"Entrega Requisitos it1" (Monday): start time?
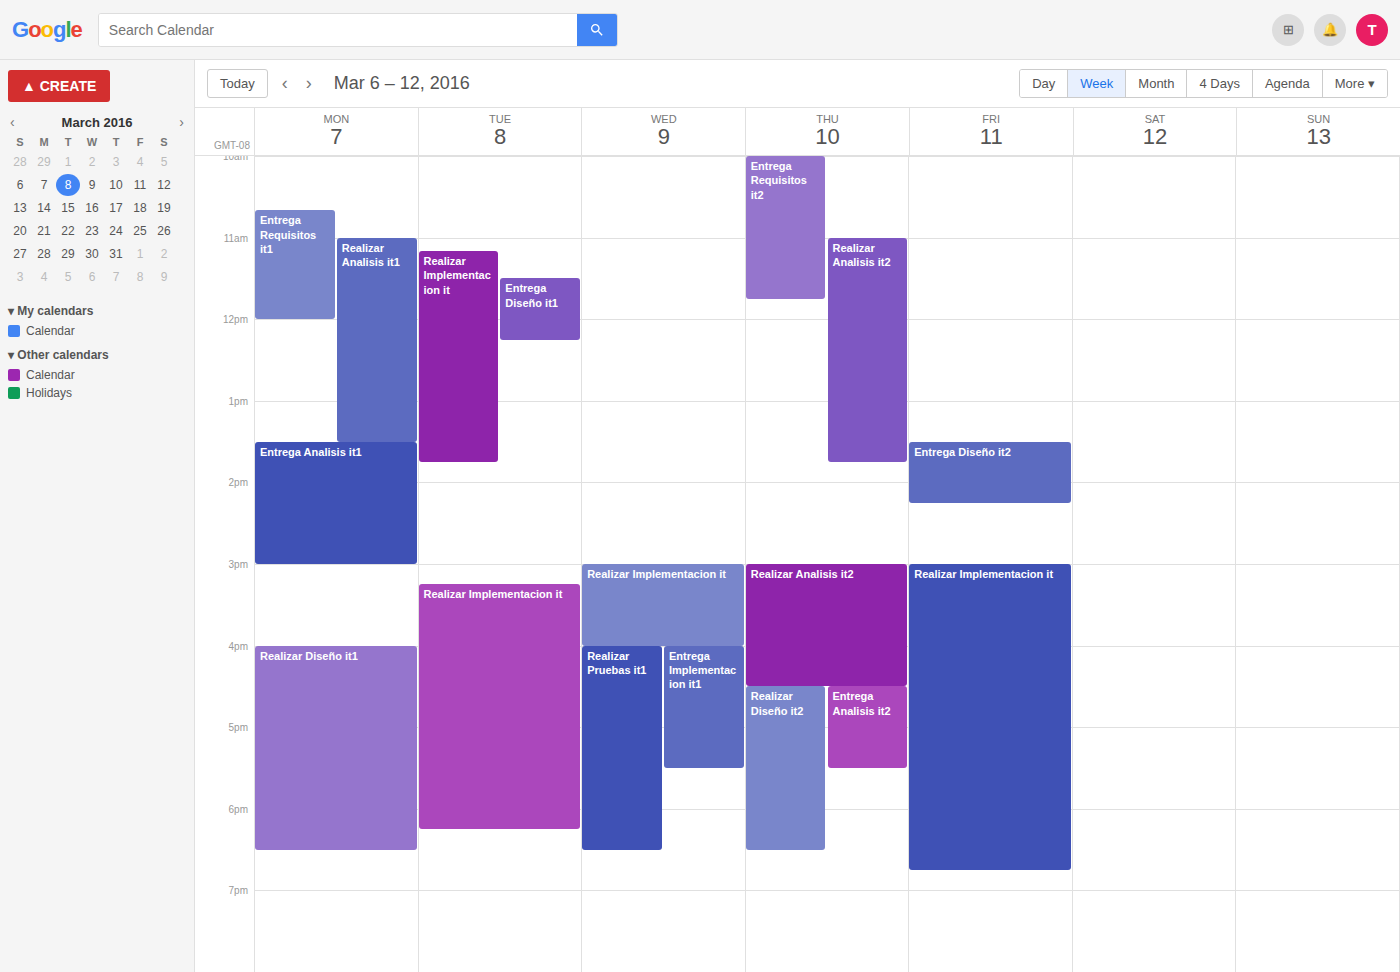
10:40 AM